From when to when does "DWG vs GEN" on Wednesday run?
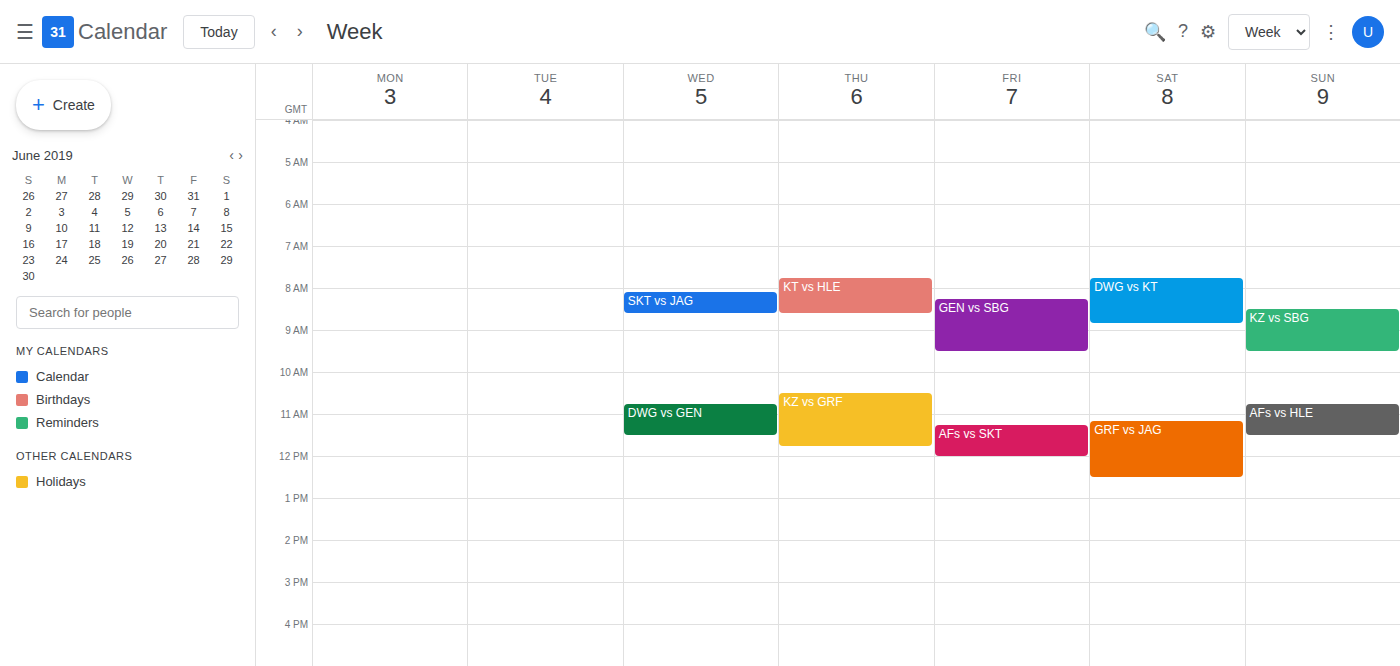
10:45 AM to 11:30 AM